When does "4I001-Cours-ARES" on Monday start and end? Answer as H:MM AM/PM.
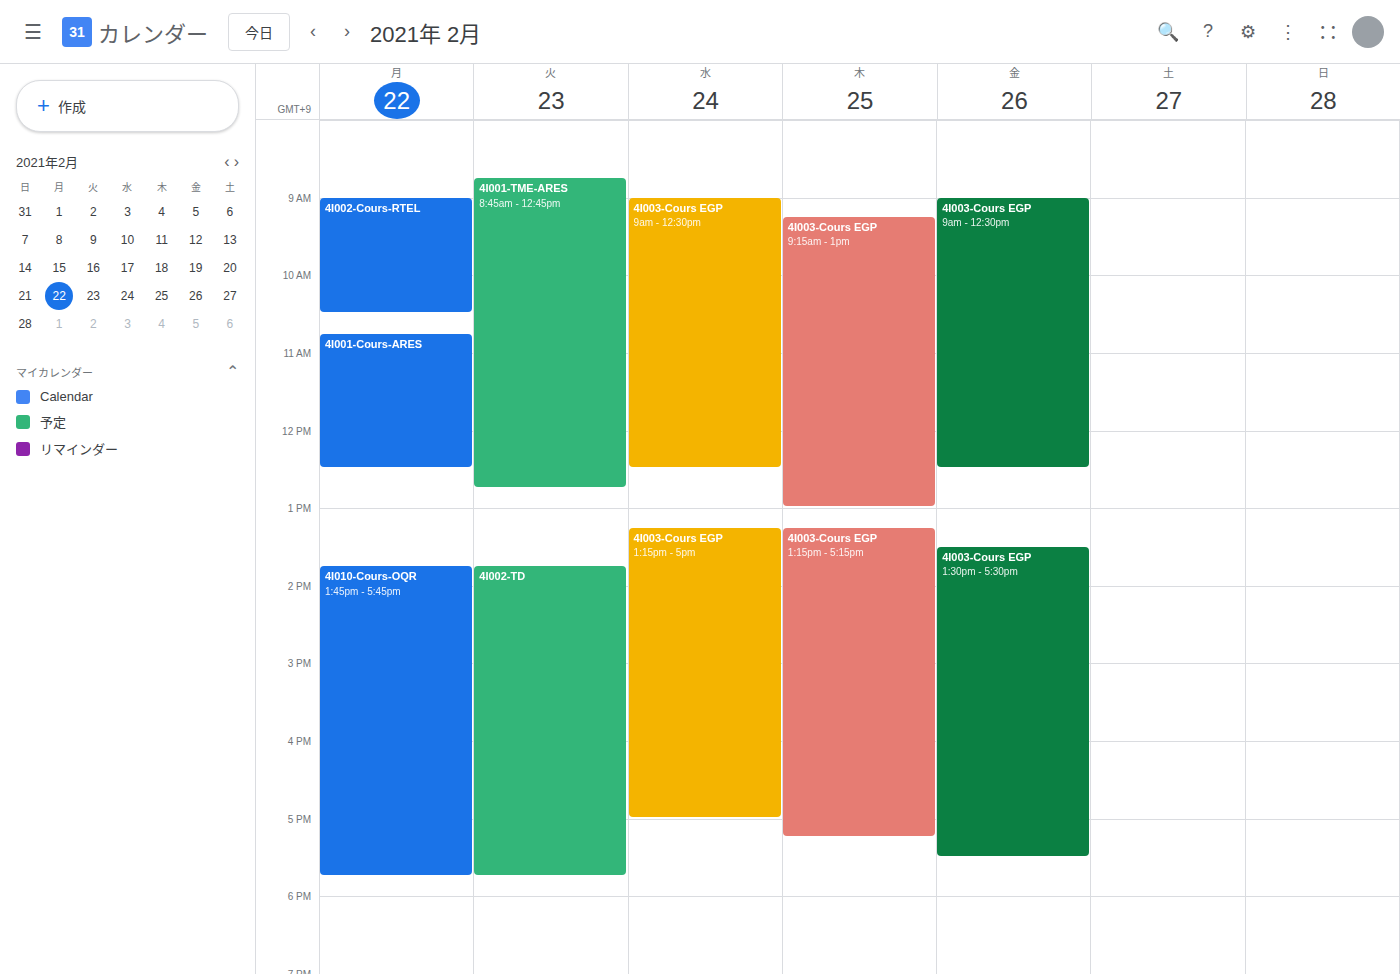
10:45 AM to 12:30 PM